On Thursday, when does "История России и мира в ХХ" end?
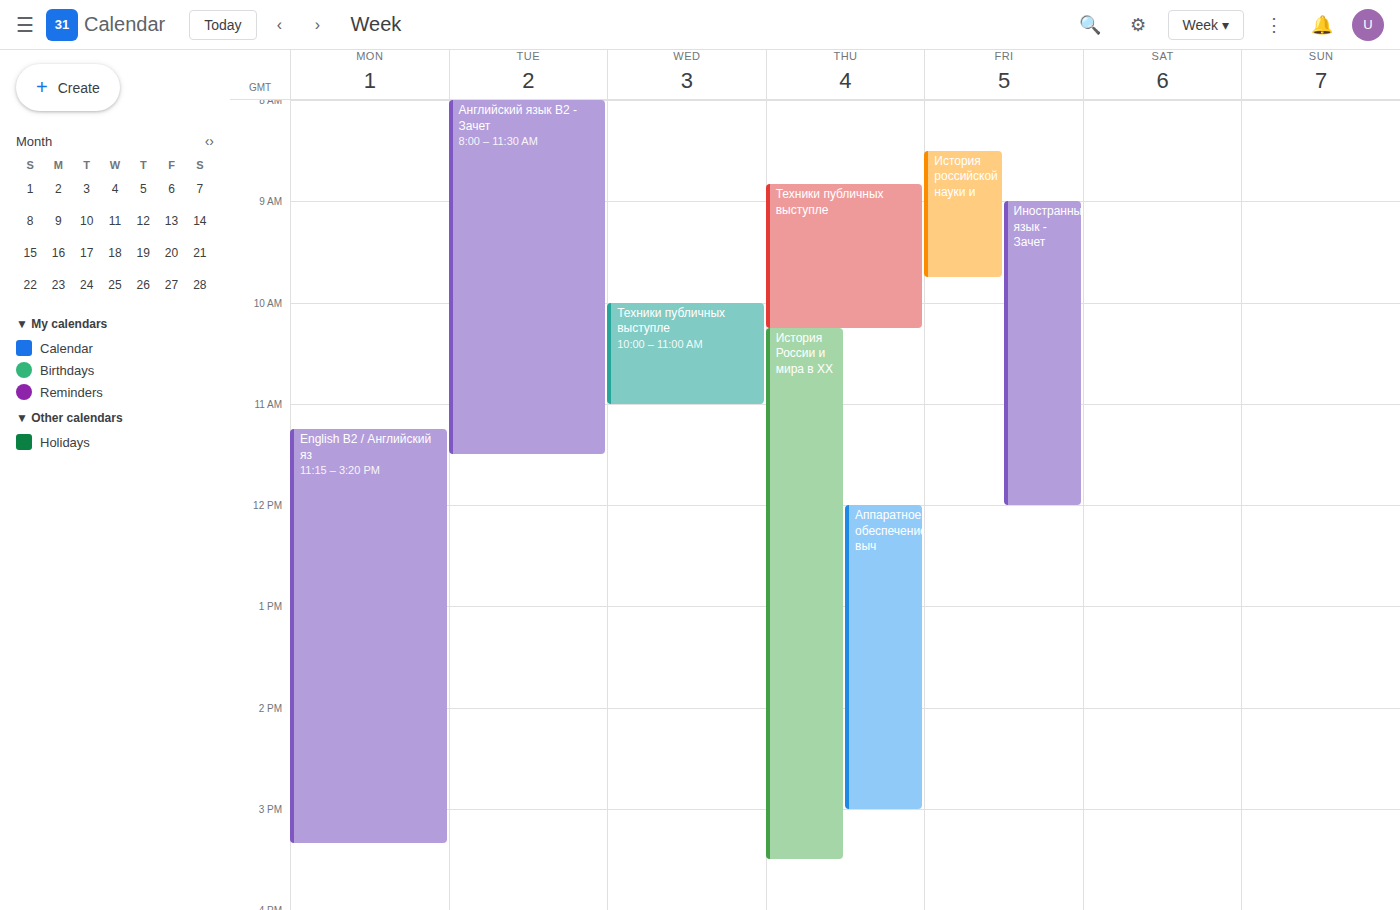
3:30 PM